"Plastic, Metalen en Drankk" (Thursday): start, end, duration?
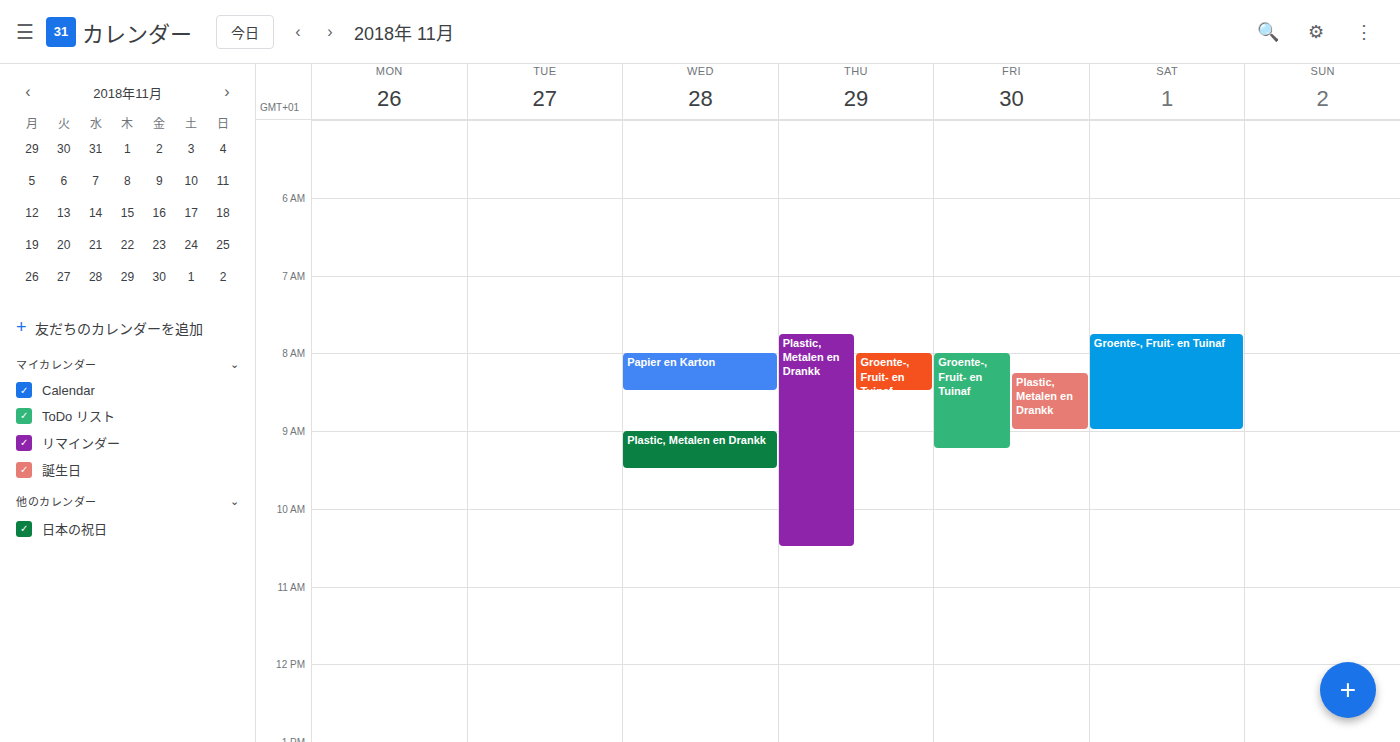
7:45 AM to 10:30 AM, 2 hours 45 minutes